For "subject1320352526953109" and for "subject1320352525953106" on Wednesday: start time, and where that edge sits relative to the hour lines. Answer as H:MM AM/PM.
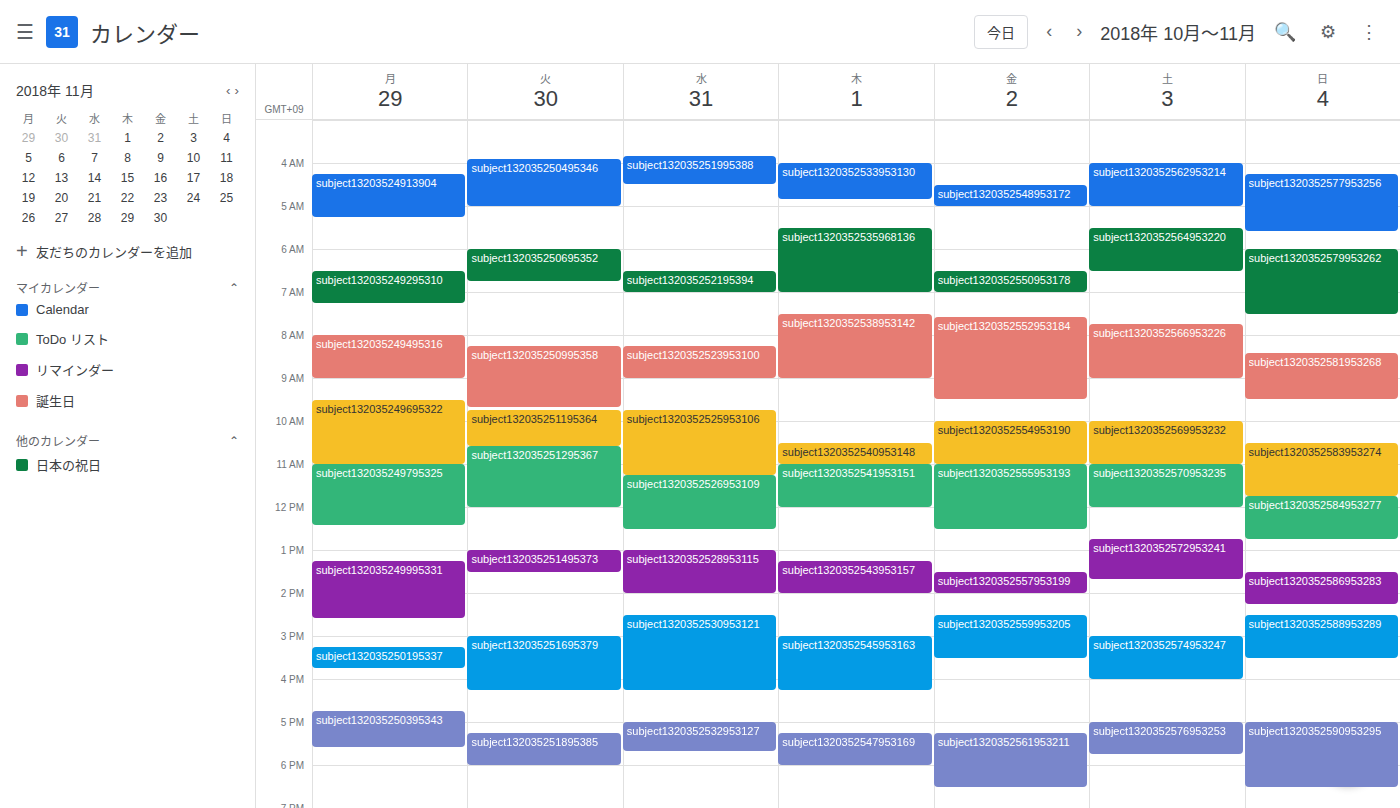
"subject1320352526953109": 11:15 AM, neither: a quarter of the way from the 11 AM line to the 12 PM line. "subject1320352525953106": 9:45 AM, neither: three quarters of the way from the 9 AM line to the 10 AM line.